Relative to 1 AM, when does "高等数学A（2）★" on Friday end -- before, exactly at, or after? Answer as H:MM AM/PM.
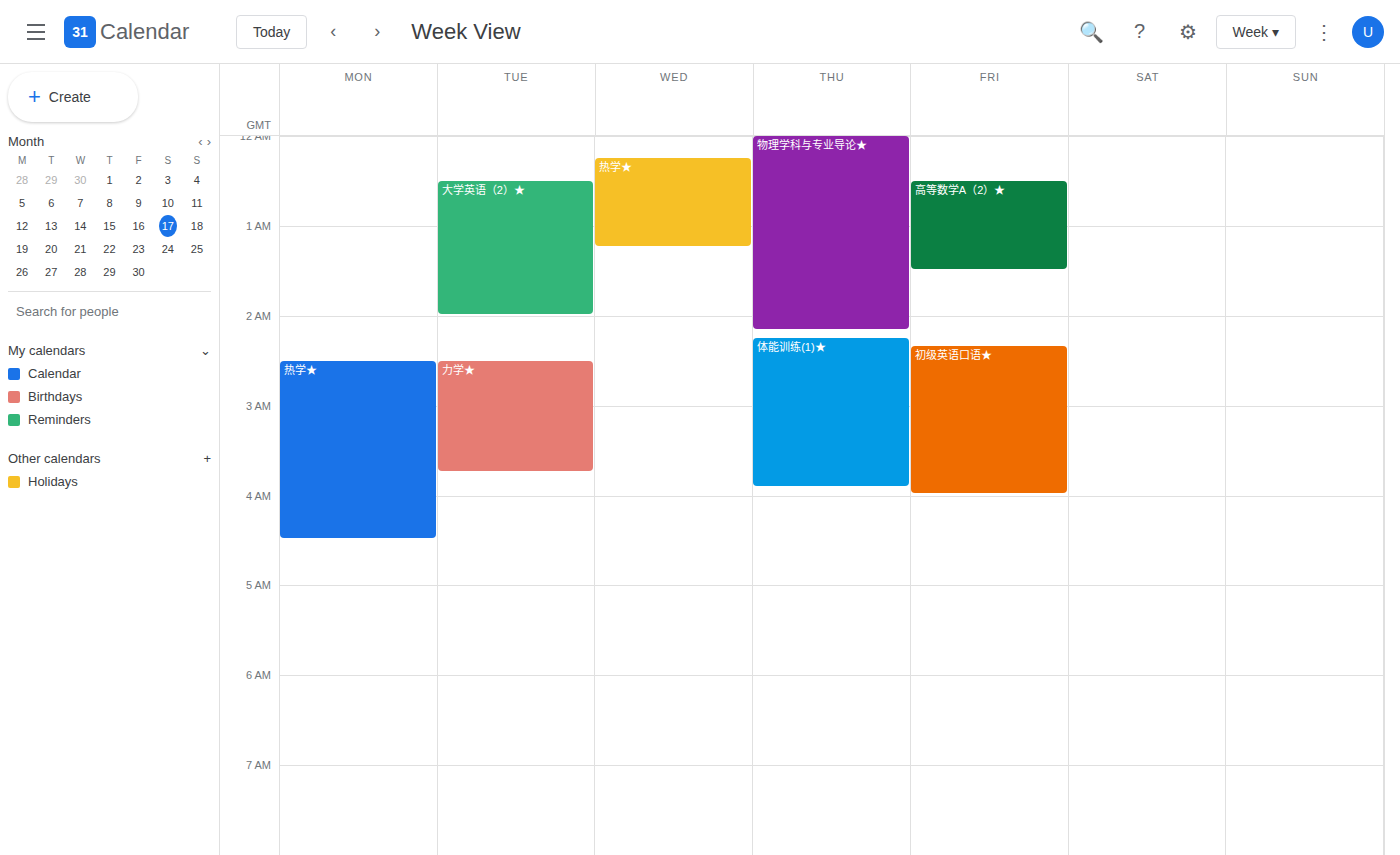
1:30 AM -- after 1 AM, 30 minutes below the 1 AM line.